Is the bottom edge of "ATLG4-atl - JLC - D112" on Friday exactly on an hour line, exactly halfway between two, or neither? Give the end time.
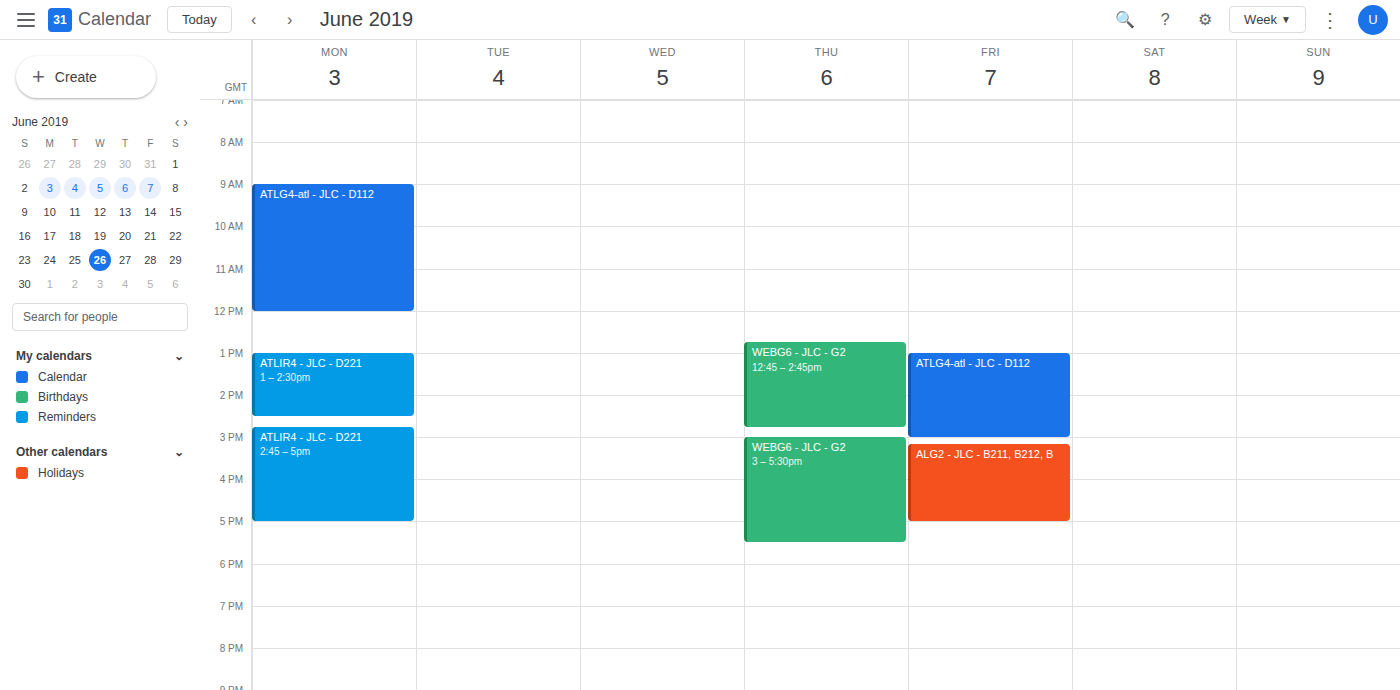
3:00 PM -- exactly on the 3 PM line.